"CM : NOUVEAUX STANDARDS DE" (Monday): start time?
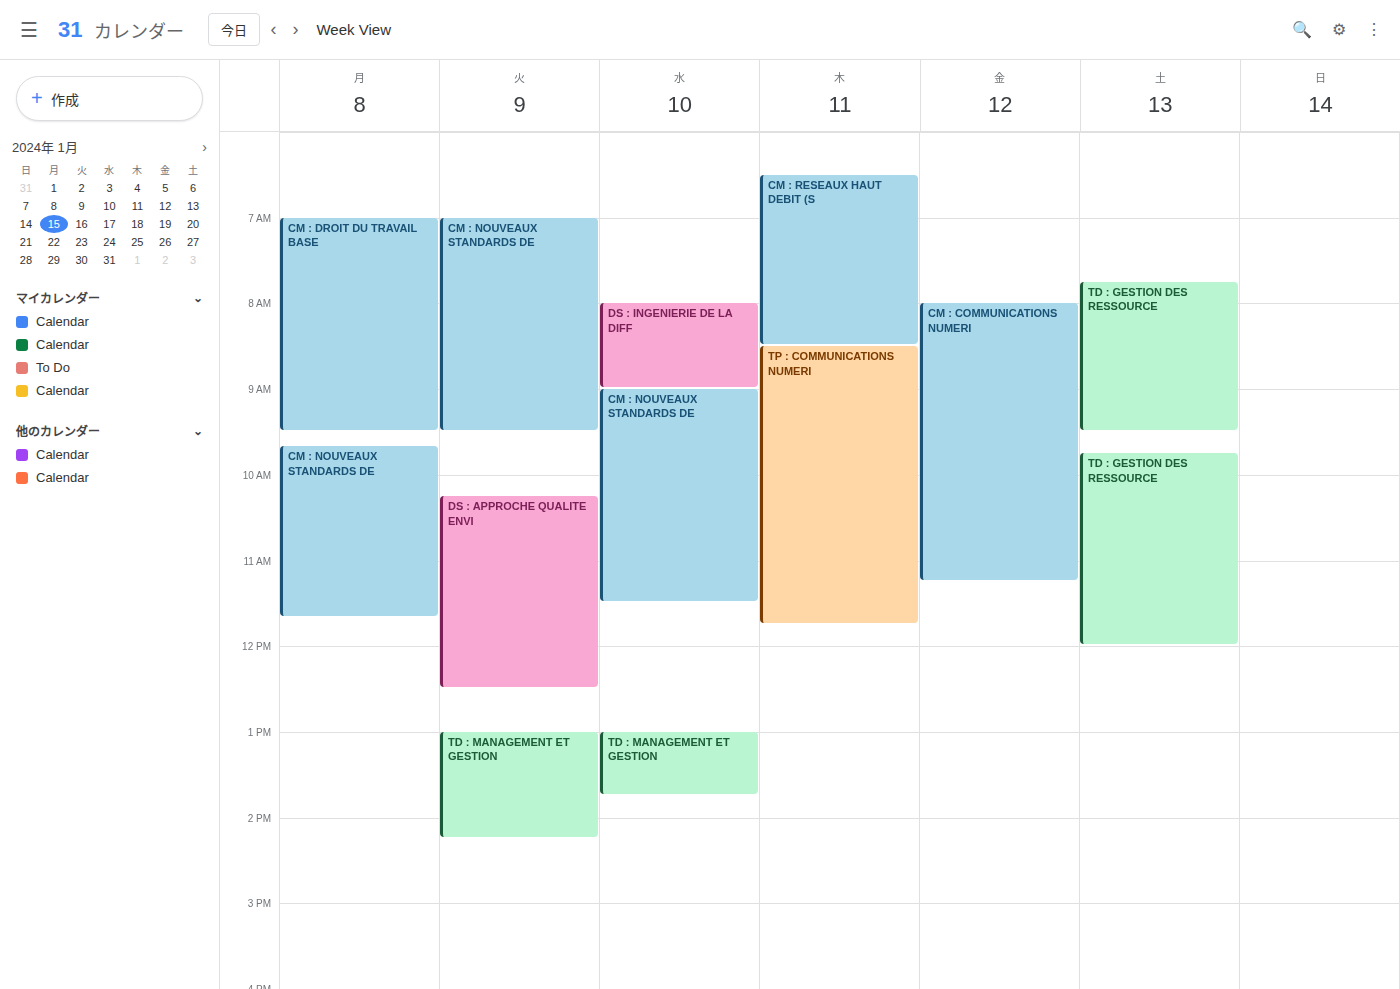
9:40 AM